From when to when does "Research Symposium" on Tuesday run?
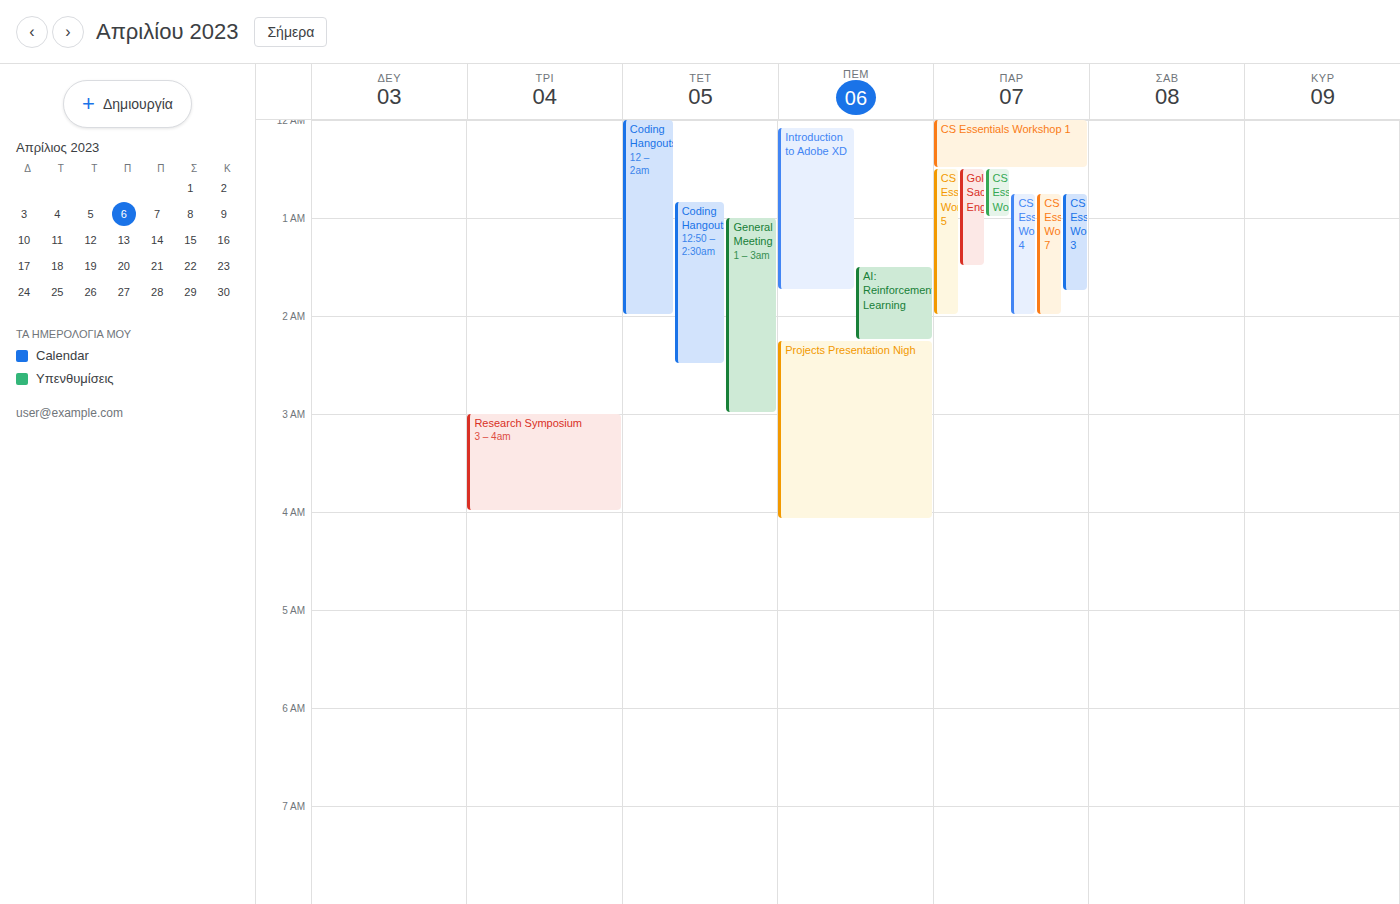
3:00 AM to 4:00 AM